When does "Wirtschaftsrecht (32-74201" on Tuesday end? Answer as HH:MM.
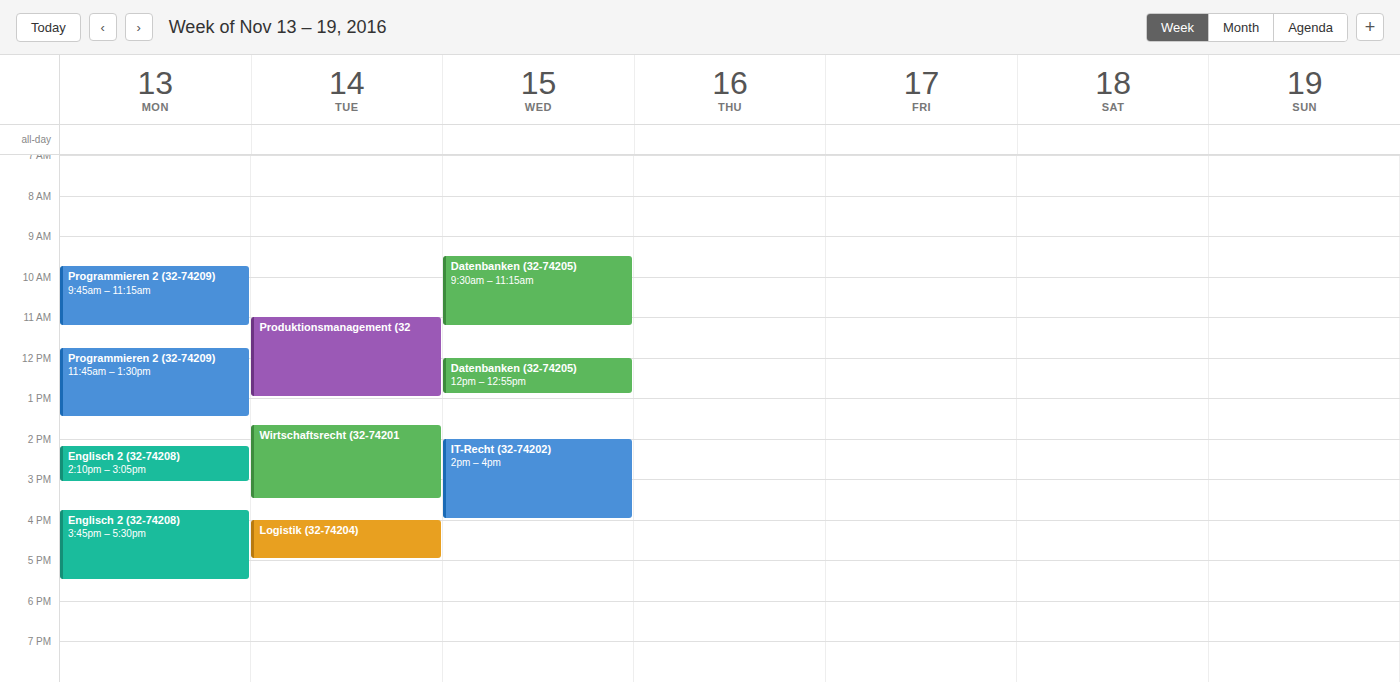
15:30